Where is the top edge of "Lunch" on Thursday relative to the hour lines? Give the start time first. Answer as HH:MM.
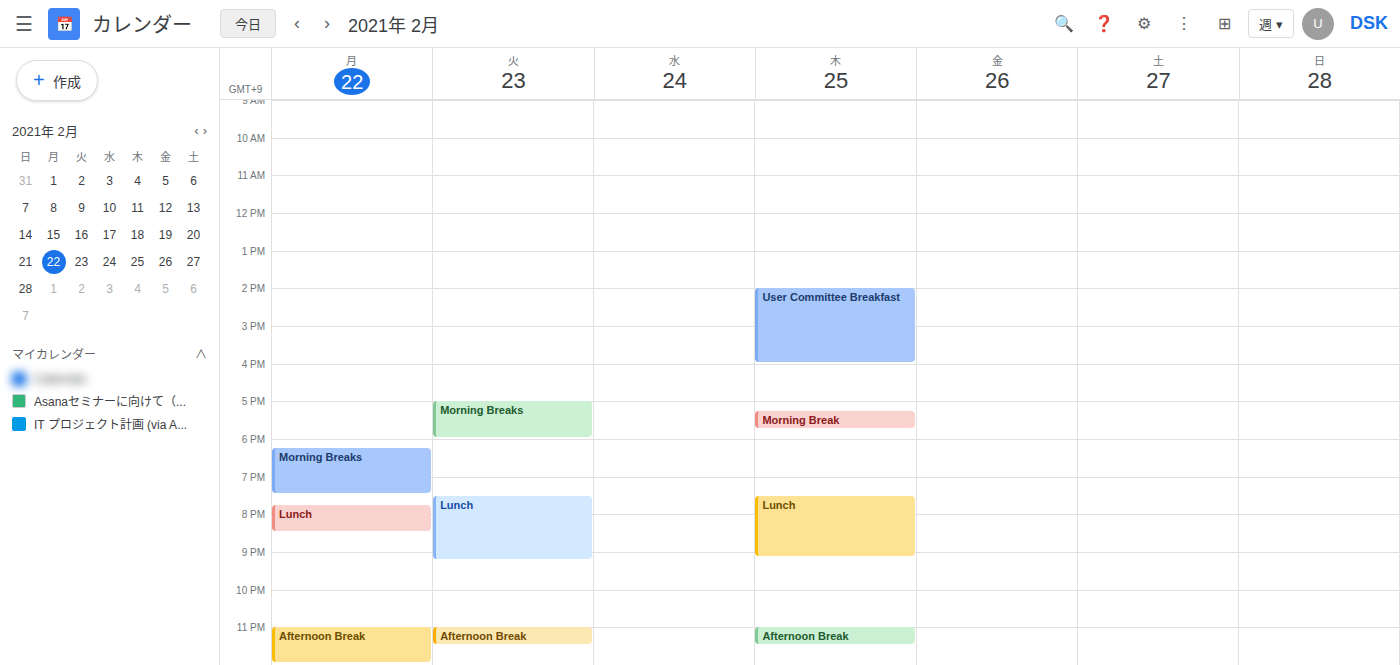
19:30 -- halfway between the 19:00 and 20:00 lines.